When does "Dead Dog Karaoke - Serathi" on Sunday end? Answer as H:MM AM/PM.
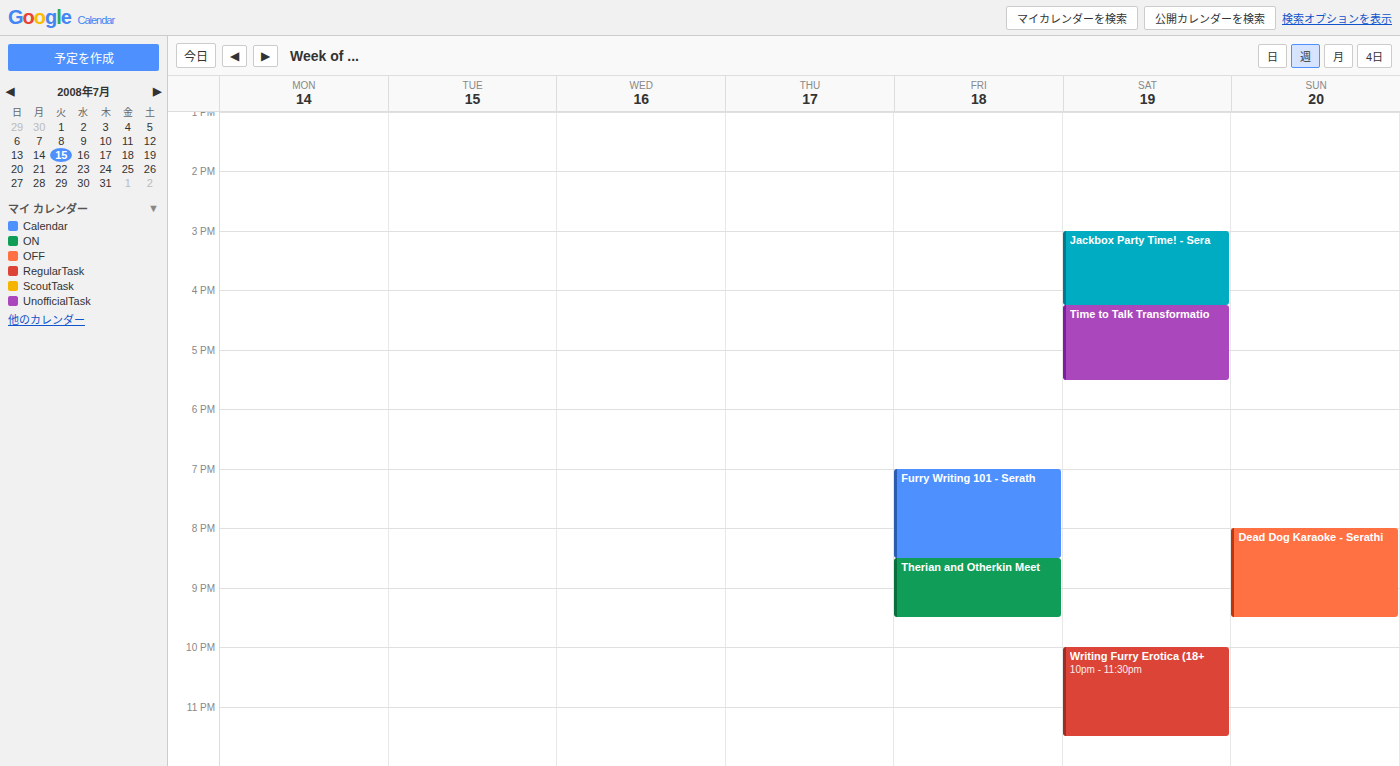
9:30 PM